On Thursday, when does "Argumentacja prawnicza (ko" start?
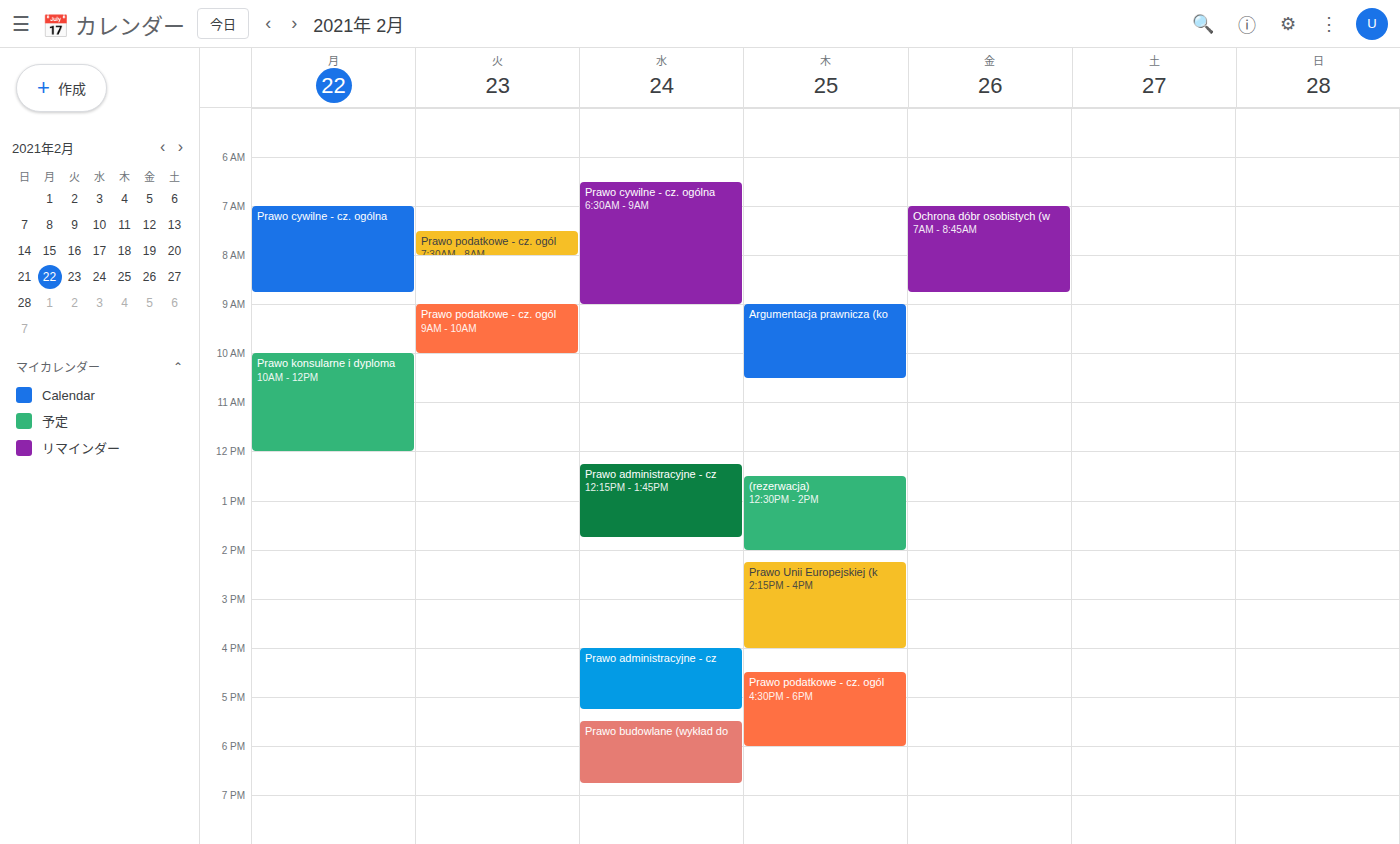
09:00